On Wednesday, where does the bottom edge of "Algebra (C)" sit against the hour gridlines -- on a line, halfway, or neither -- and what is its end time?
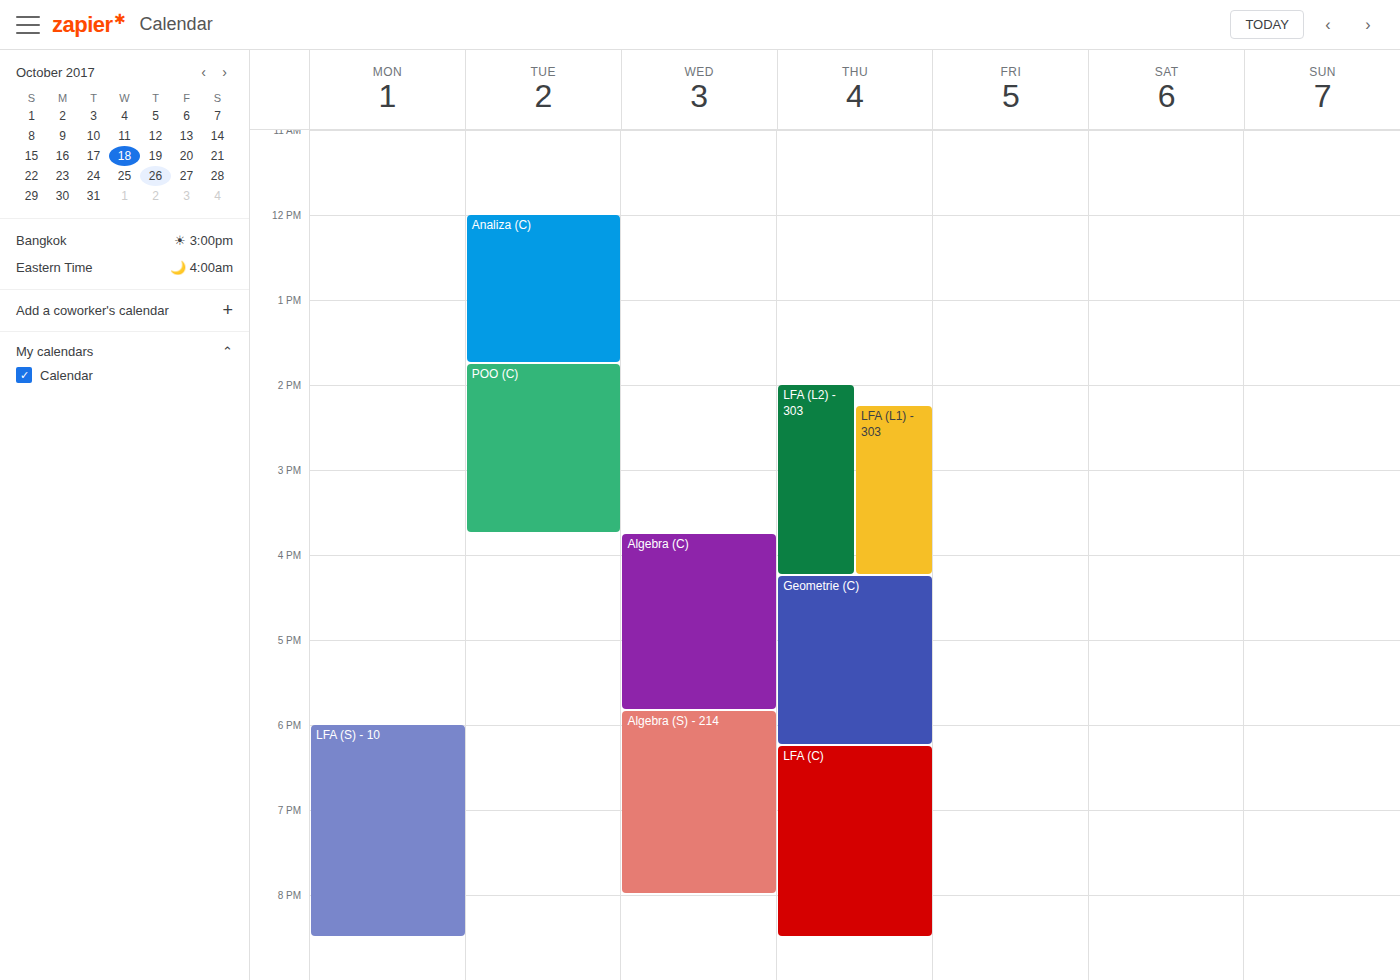
5:50 PM -- neither: 50 minutes below the 5 PM line and 10 minutes above the 6 PM line.